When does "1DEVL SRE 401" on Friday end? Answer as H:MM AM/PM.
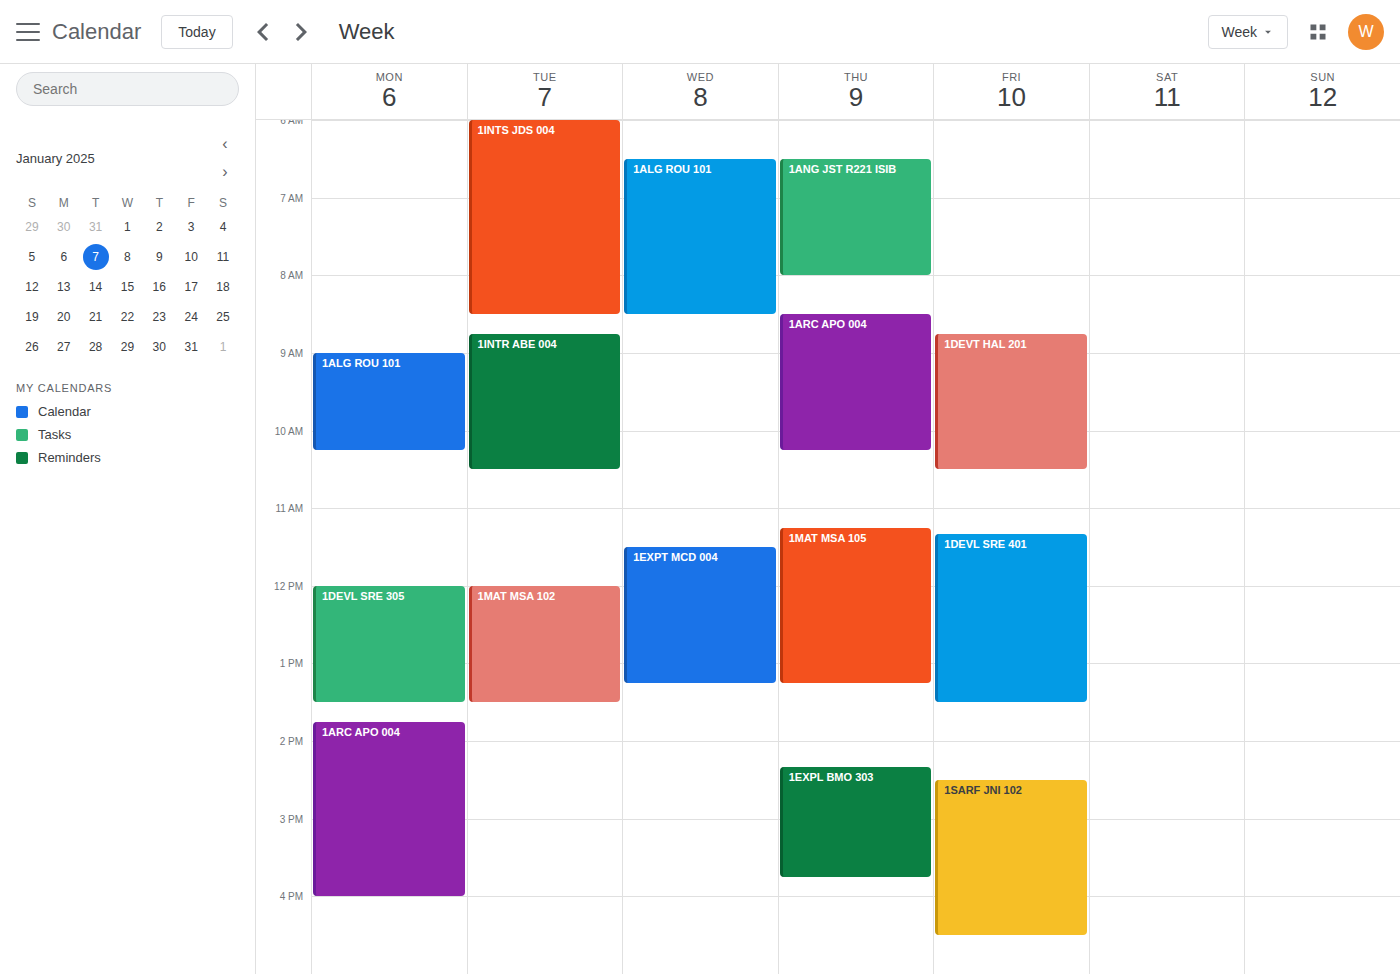
1:30 PM